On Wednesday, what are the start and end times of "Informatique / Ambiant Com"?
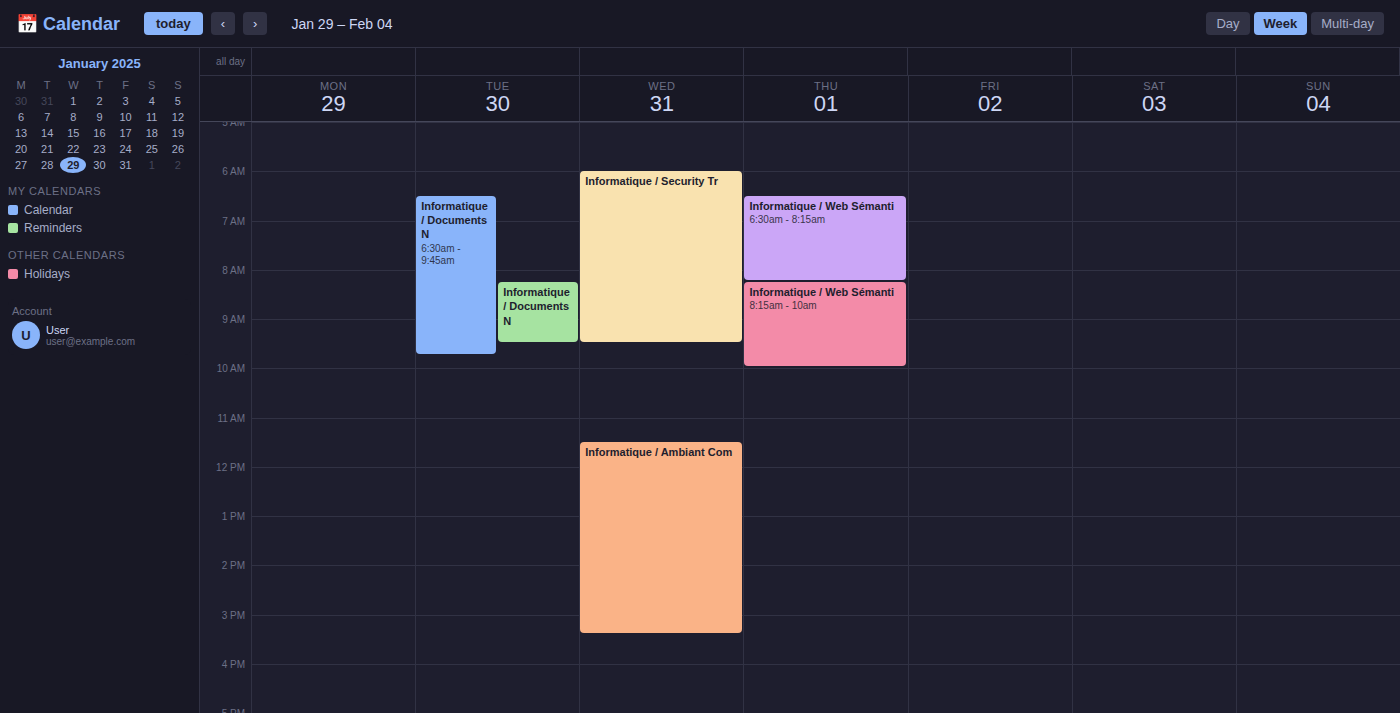
11:30 AM to 3:25 PM